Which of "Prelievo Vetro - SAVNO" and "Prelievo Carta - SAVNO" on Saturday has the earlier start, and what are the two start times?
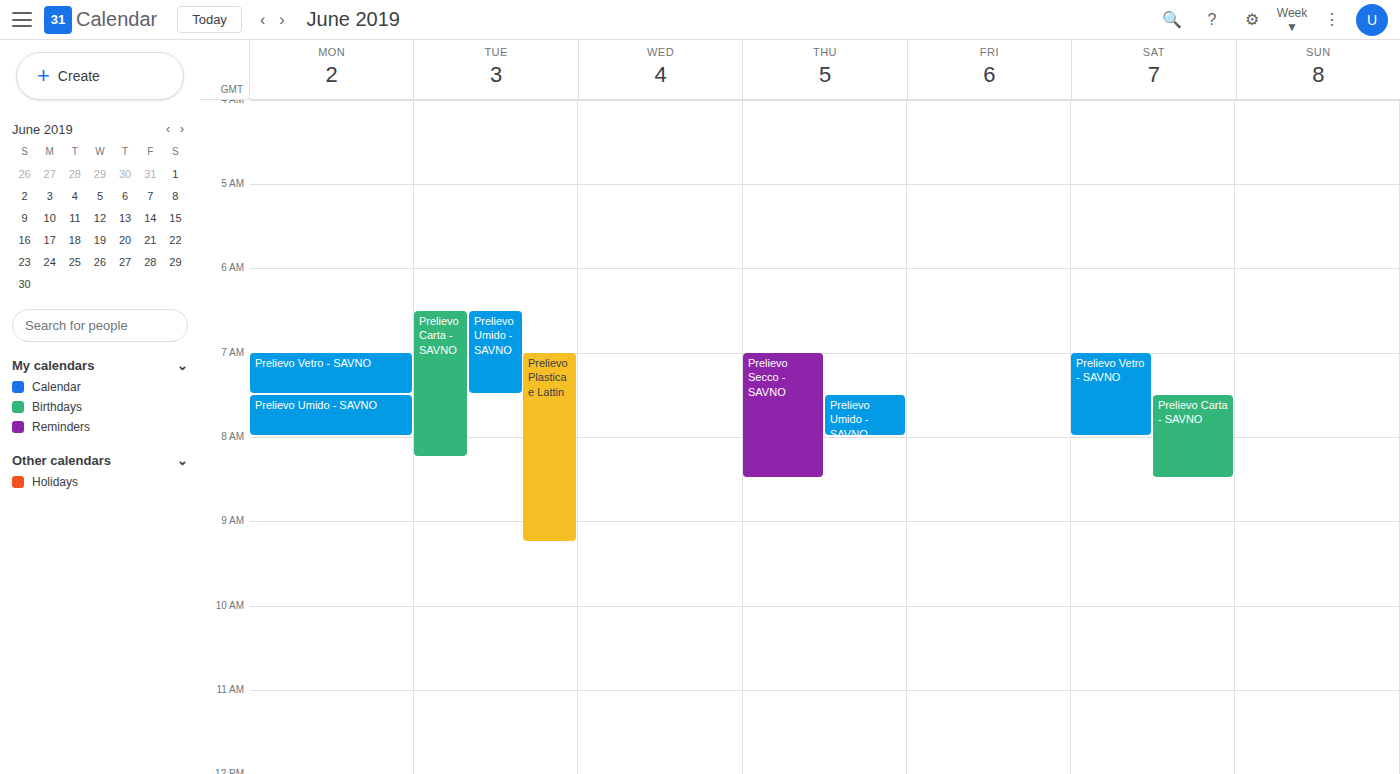
"Prelievo Vetro - SAVNO" 7:00 AM; "Prelievo Carta - SAVNO" 7:30 AM.